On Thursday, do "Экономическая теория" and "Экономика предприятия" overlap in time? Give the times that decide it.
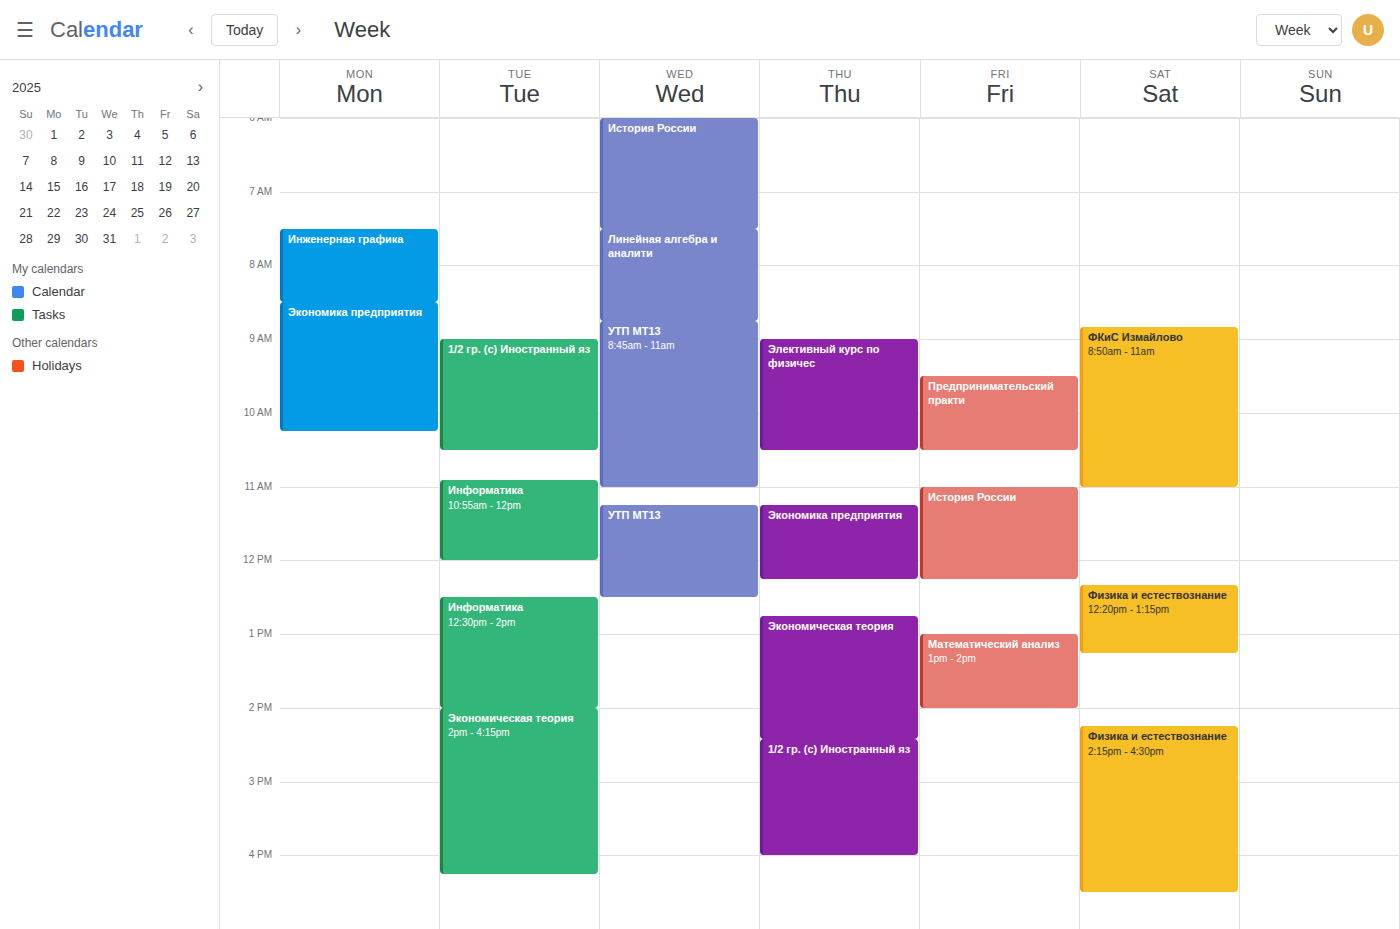
"Экономика предприятия" ends at 12:15 PM and "Экономическая теория" starts at 12:45 PM -- no overlap.